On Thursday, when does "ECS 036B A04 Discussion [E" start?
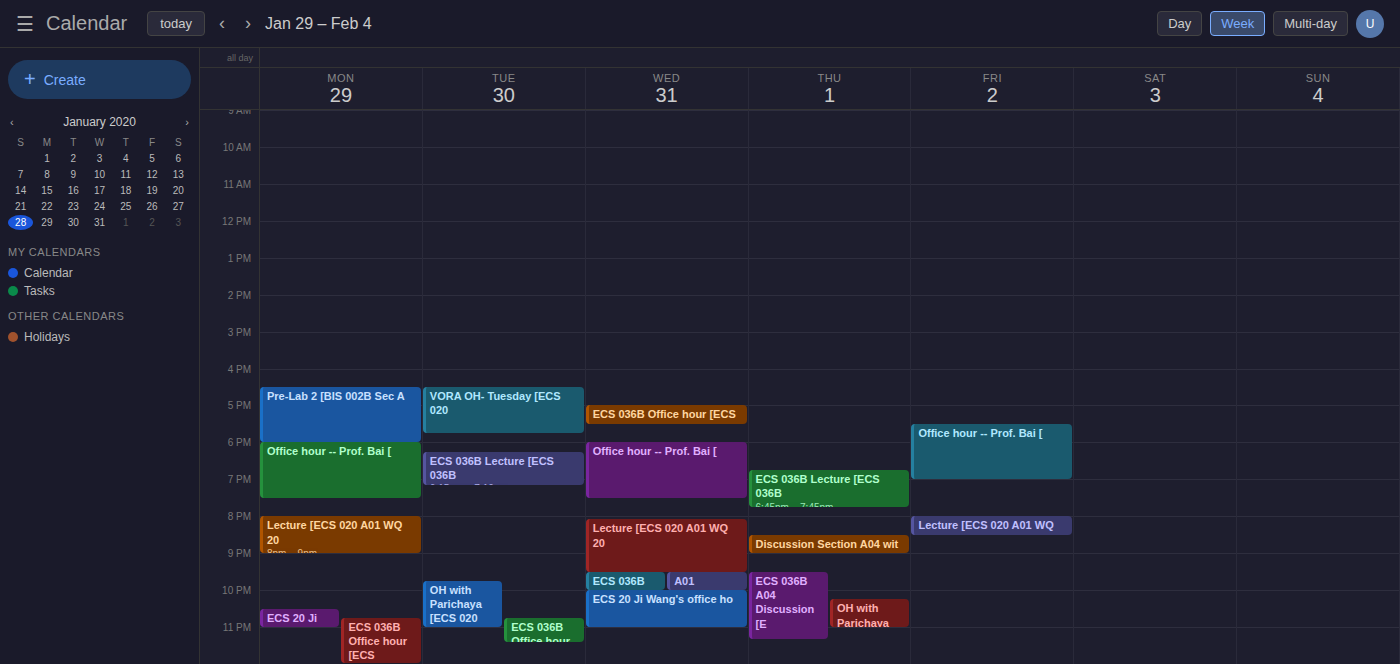
9:30 PM